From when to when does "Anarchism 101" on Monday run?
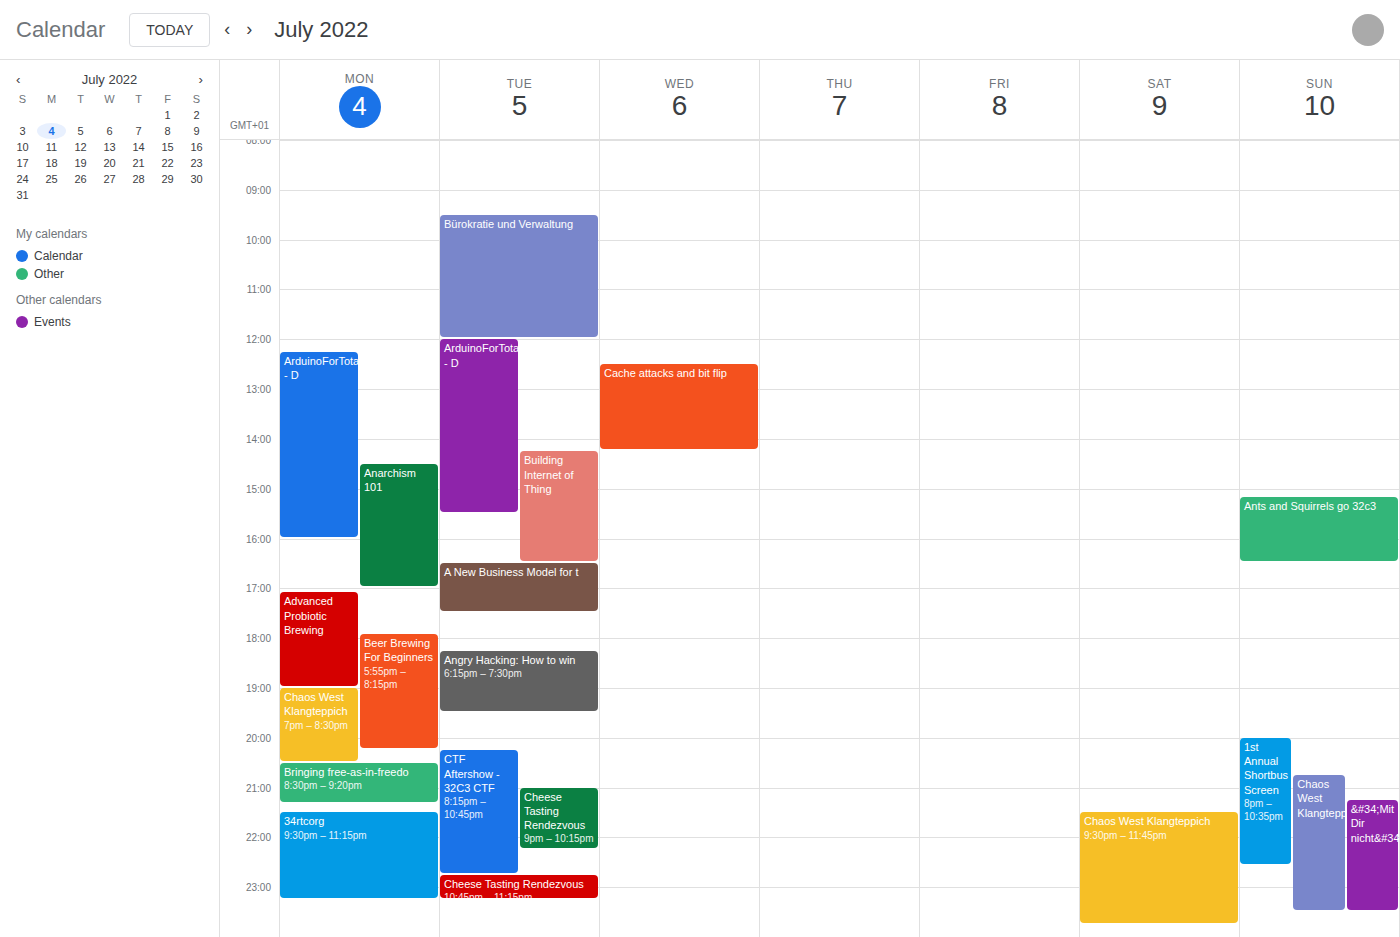
2:30 PM to 5:00 PM